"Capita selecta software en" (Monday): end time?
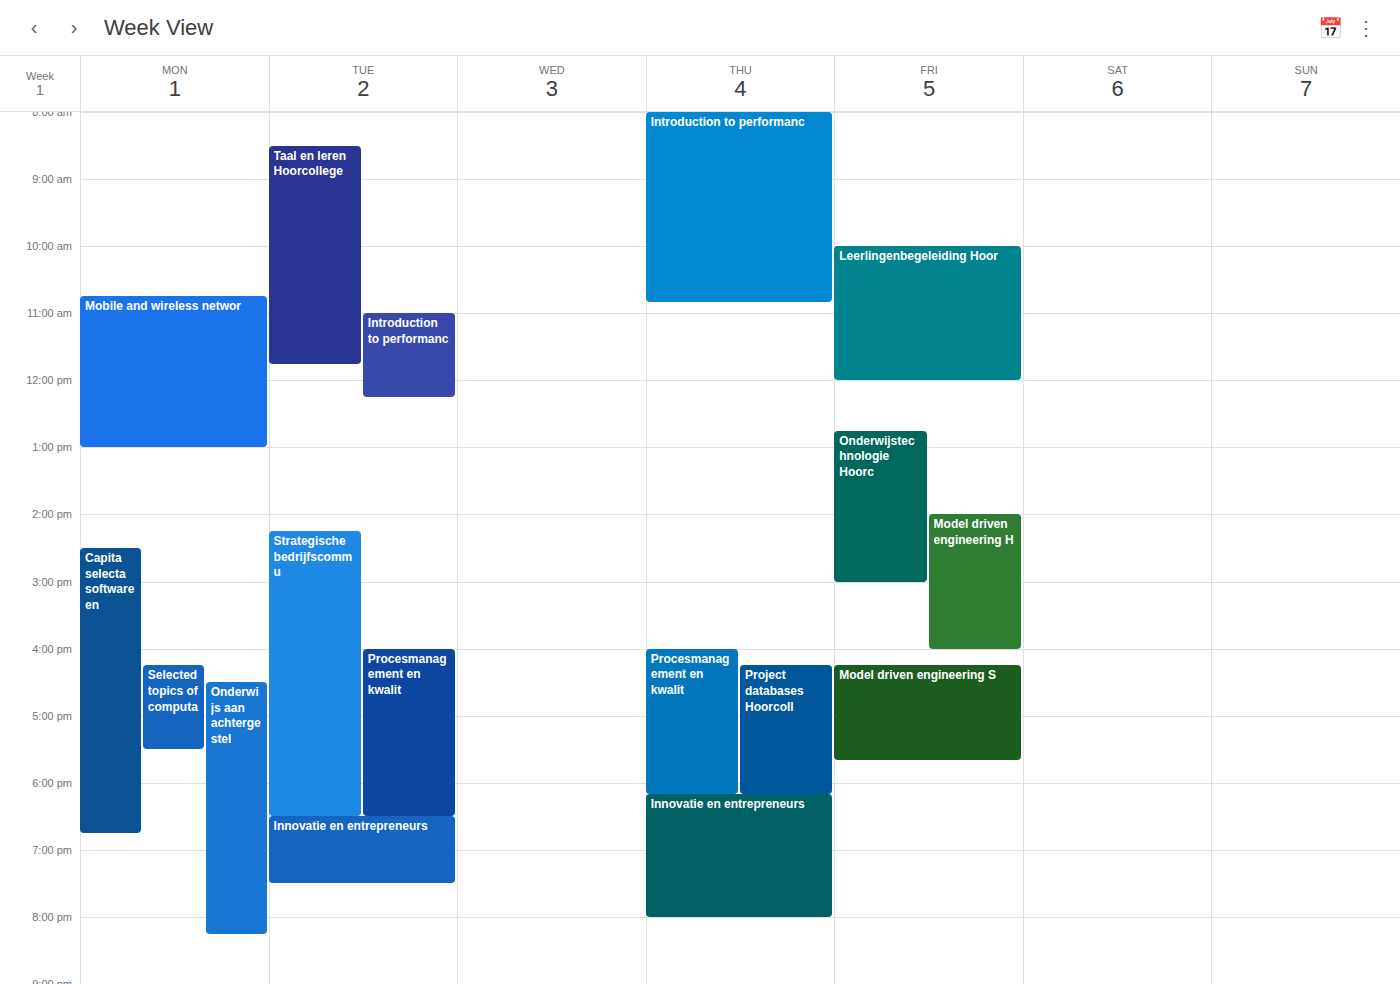
18:45